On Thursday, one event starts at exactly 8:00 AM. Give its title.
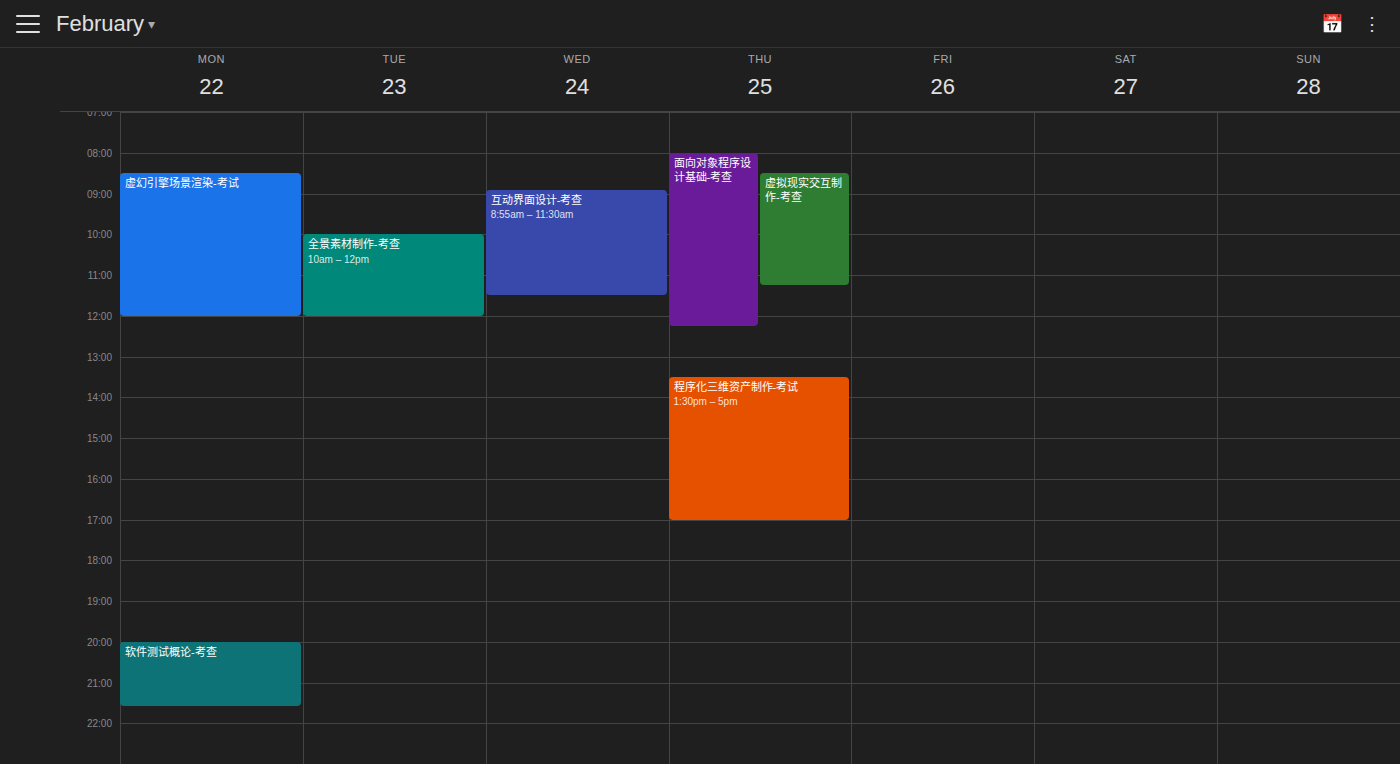
"面向对象程序设计基础-考查"